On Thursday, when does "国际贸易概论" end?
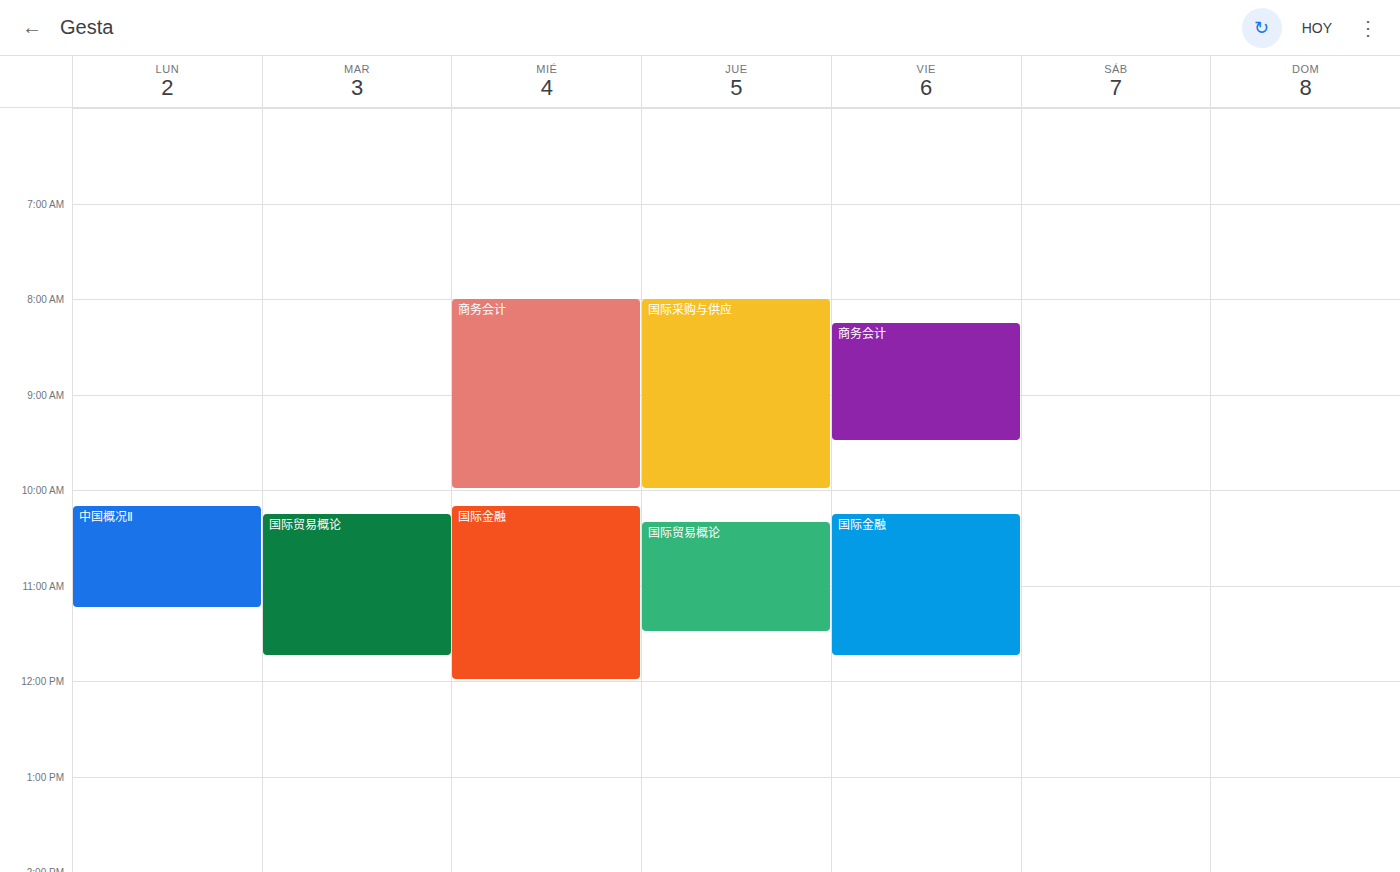
11:30 AM